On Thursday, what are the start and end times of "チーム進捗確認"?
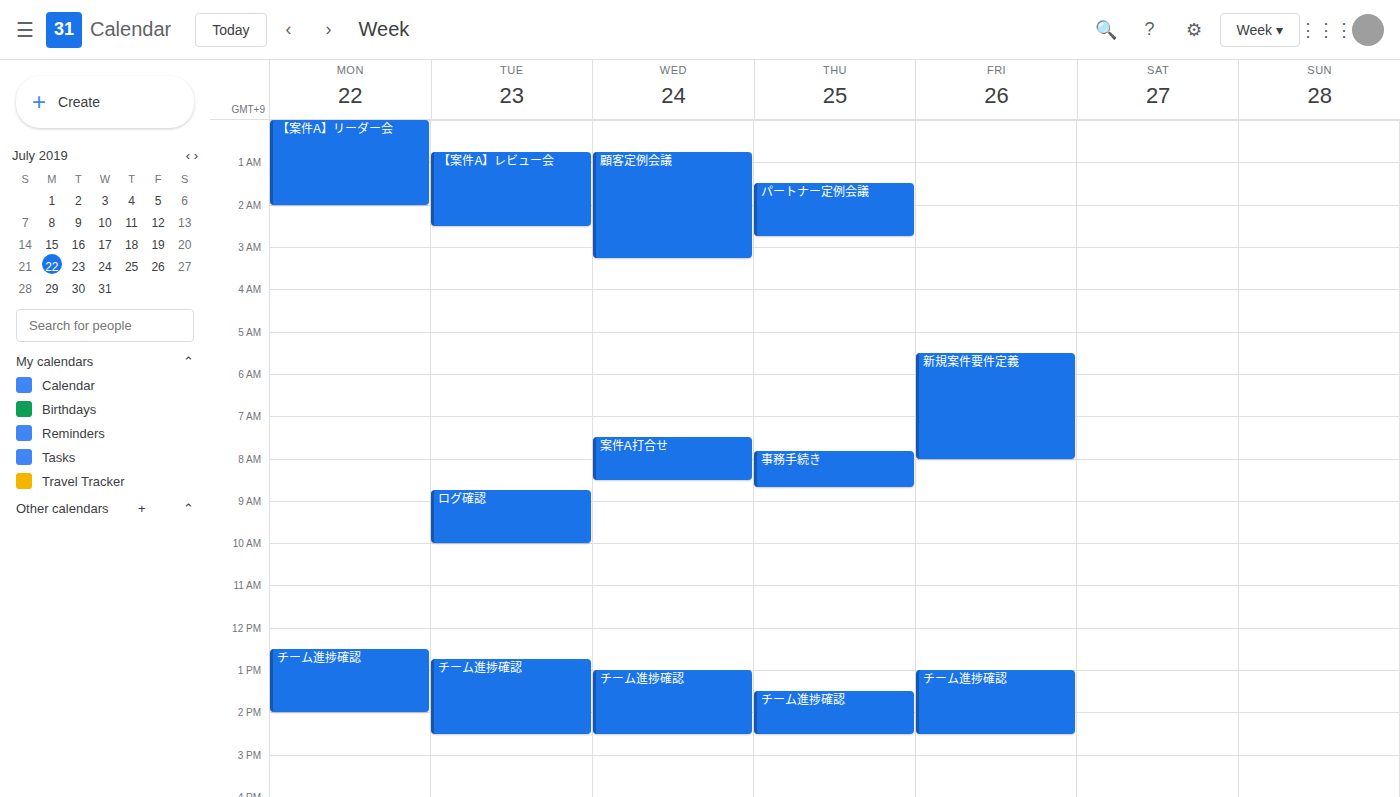
1:30 PM to 2:30 PM